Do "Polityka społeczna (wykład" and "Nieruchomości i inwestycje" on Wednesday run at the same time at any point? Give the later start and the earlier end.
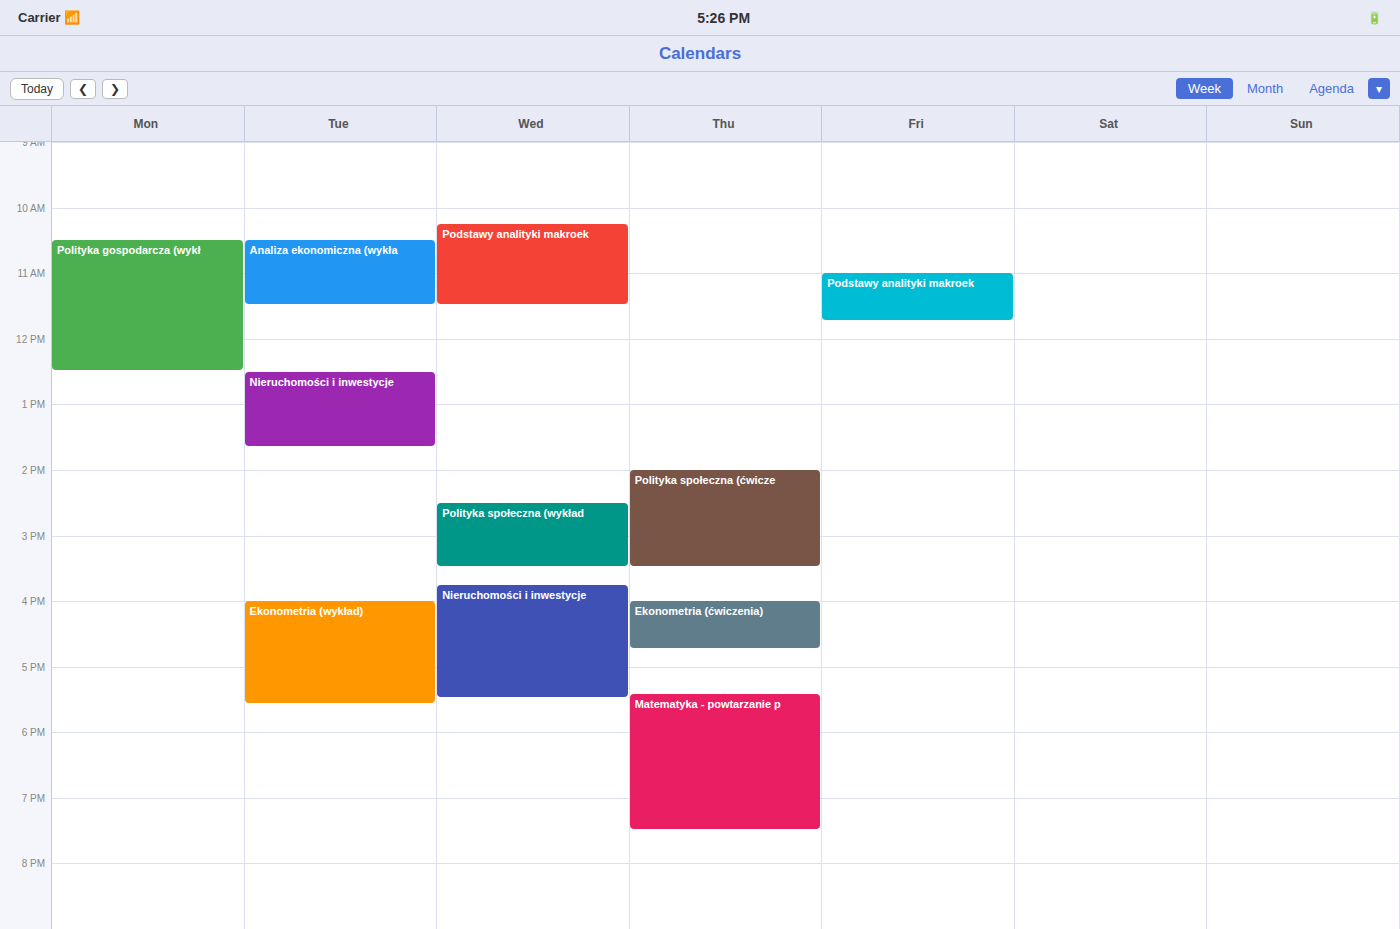
"Polityka społeczna (wykład" ends at 3:30 PM and "Nieruchomości i inwestycje" starts at 3:45 PM -- no overlap.